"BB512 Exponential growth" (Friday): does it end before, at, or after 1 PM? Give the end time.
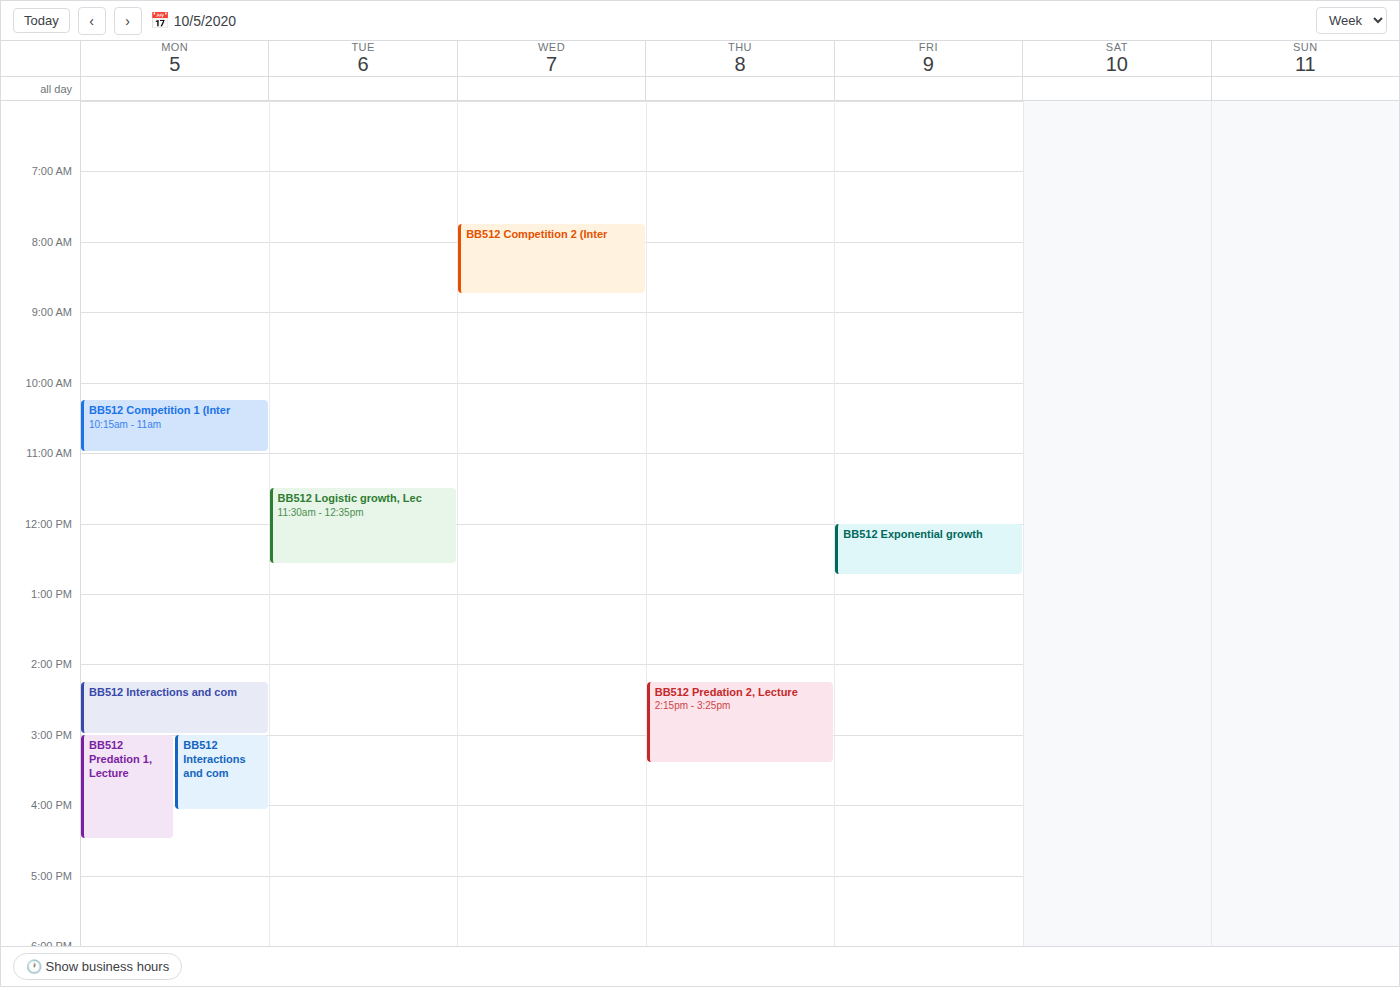
12:45 PM -- before 1 PM, 15 minutes above the 1 PM line.